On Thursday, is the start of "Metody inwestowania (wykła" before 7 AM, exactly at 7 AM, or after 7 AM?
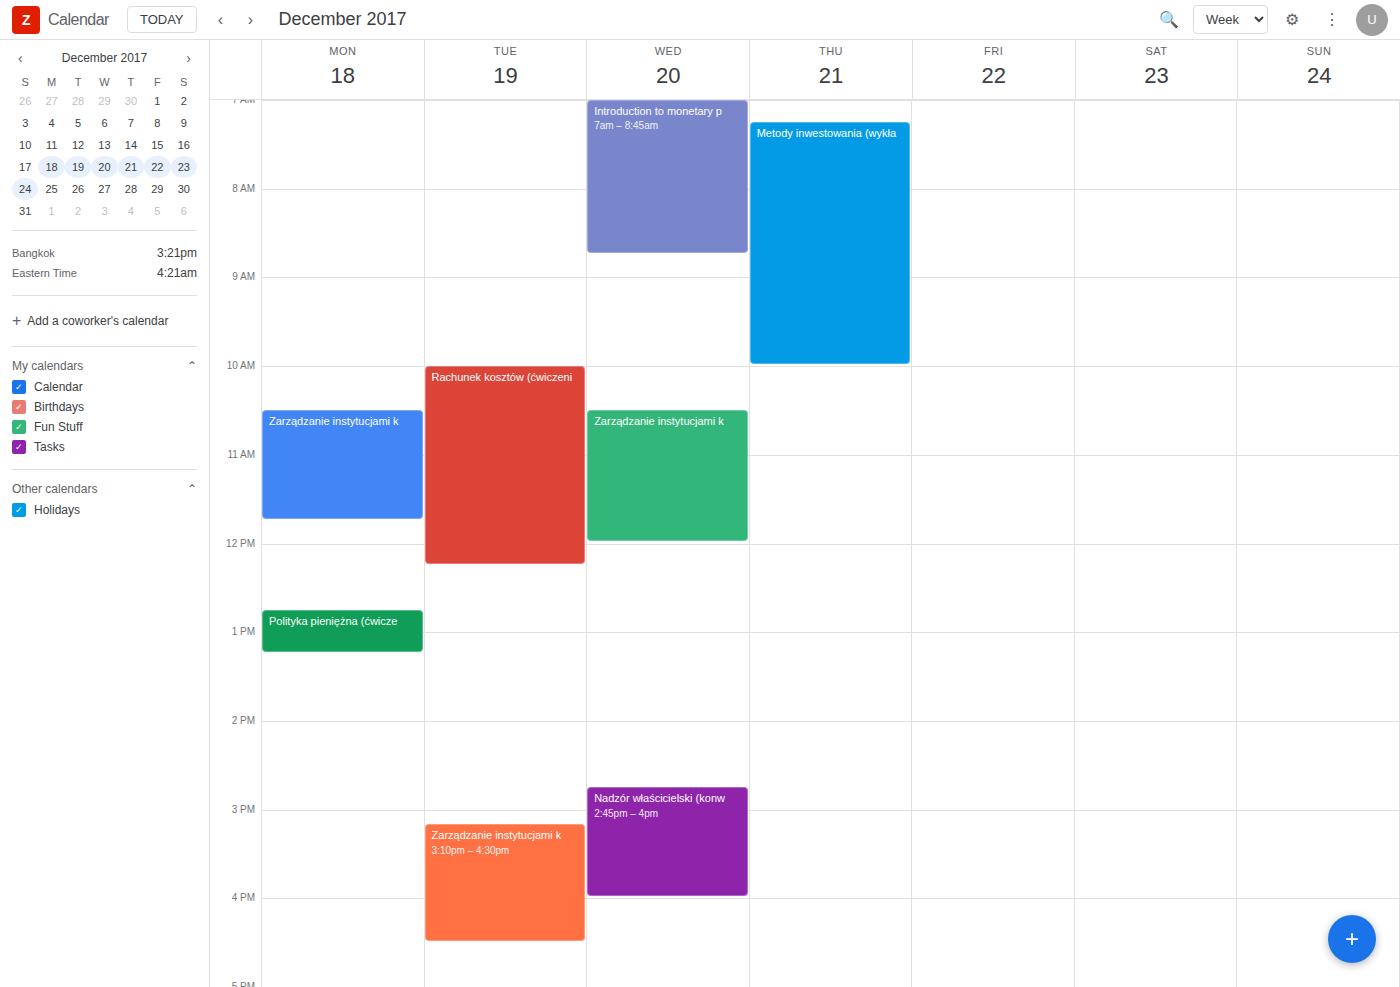
7:15 AM -- after 7 AM, 15 minutes below the 7 AM line.